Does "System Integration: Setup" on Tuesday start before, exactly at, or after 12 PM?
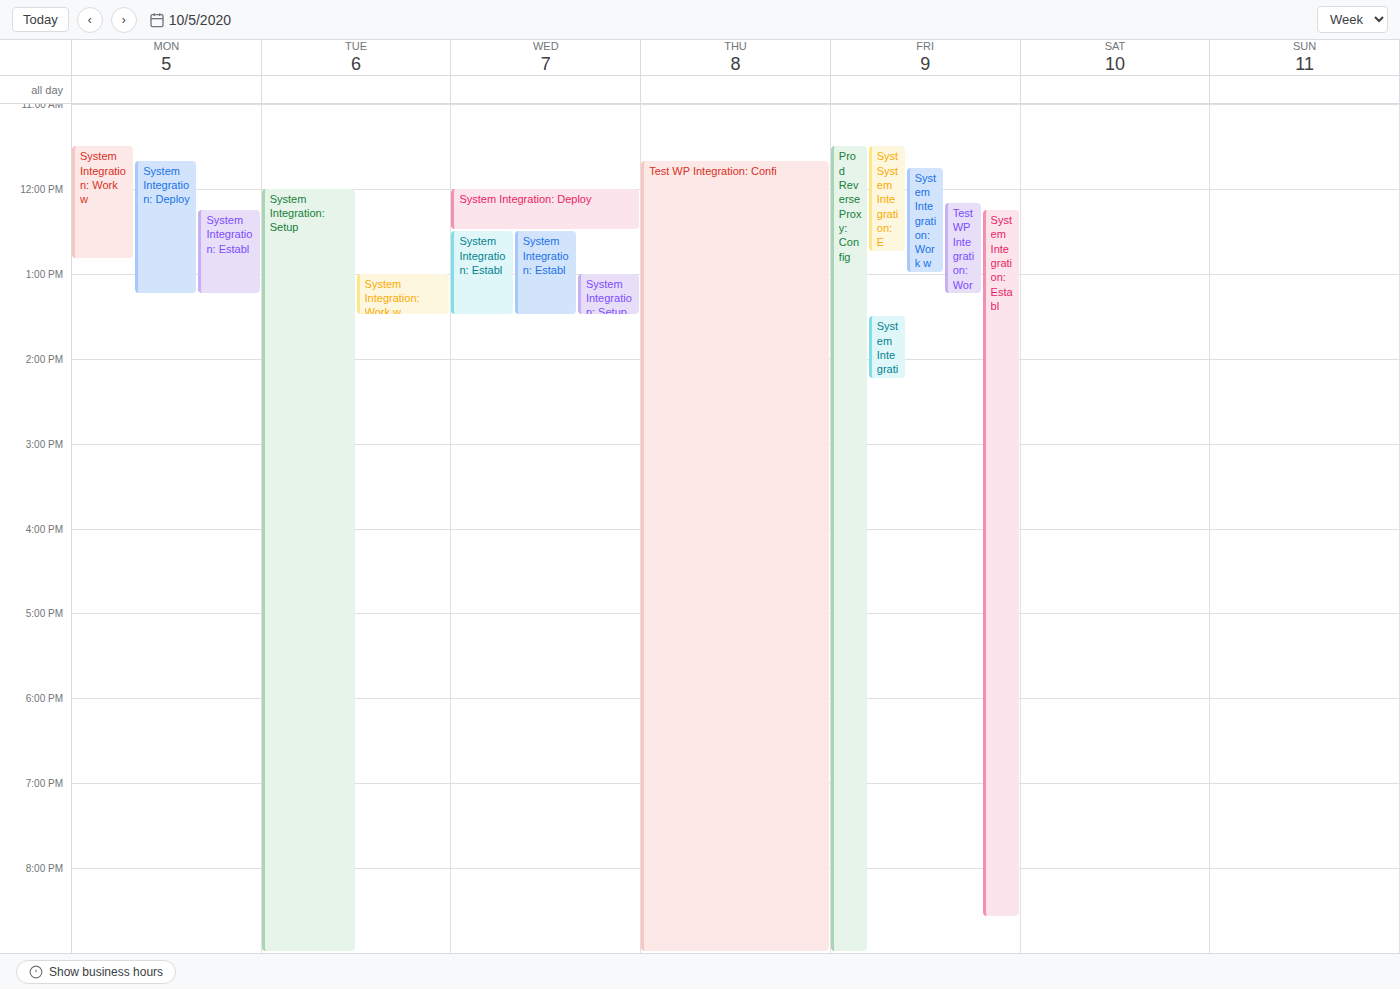
12:00 PM -- exactly at 12 PM, on the 12 PM line.